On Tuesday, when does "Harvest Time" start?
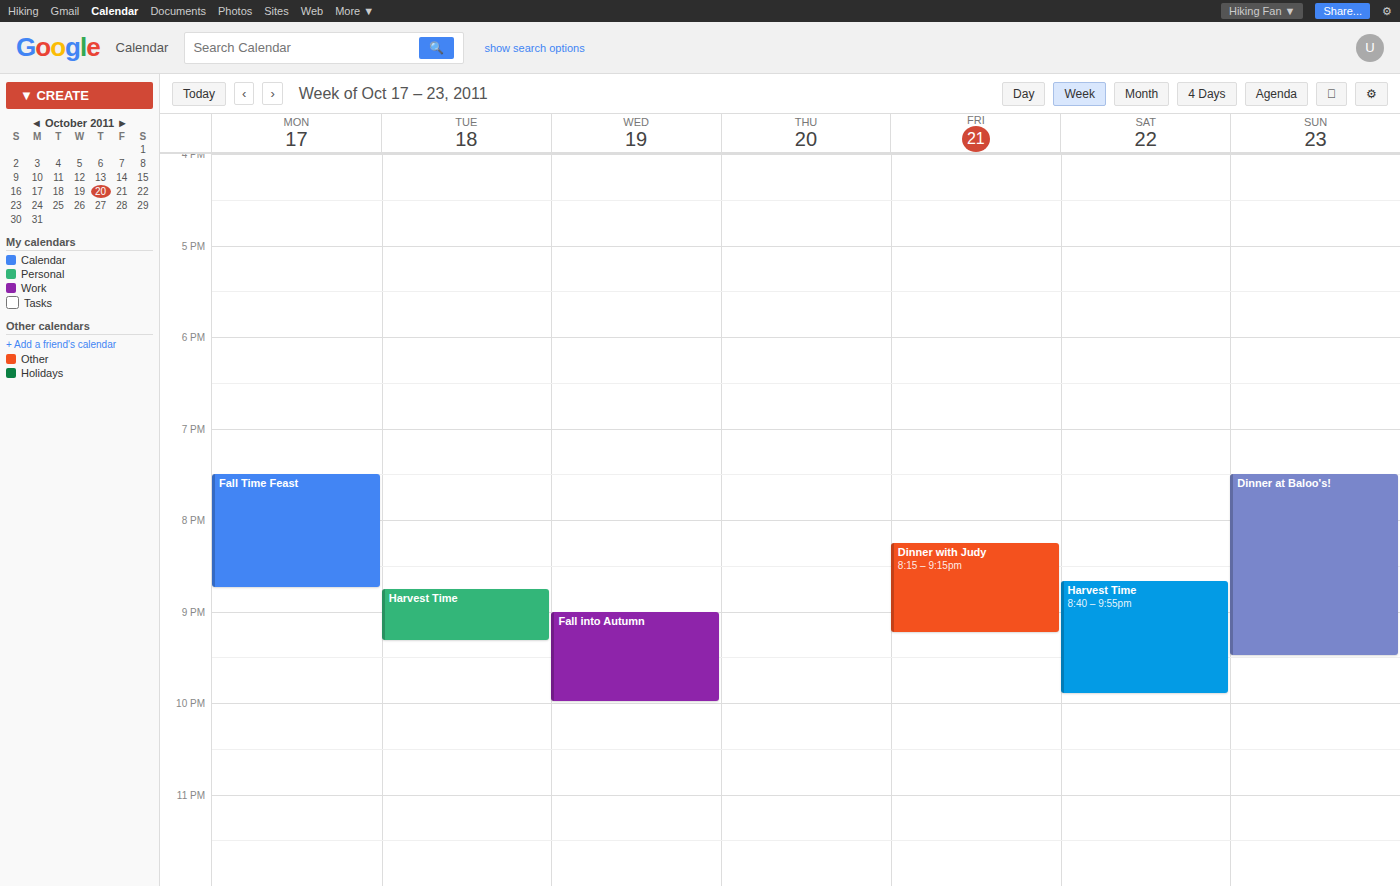
8:45 PM